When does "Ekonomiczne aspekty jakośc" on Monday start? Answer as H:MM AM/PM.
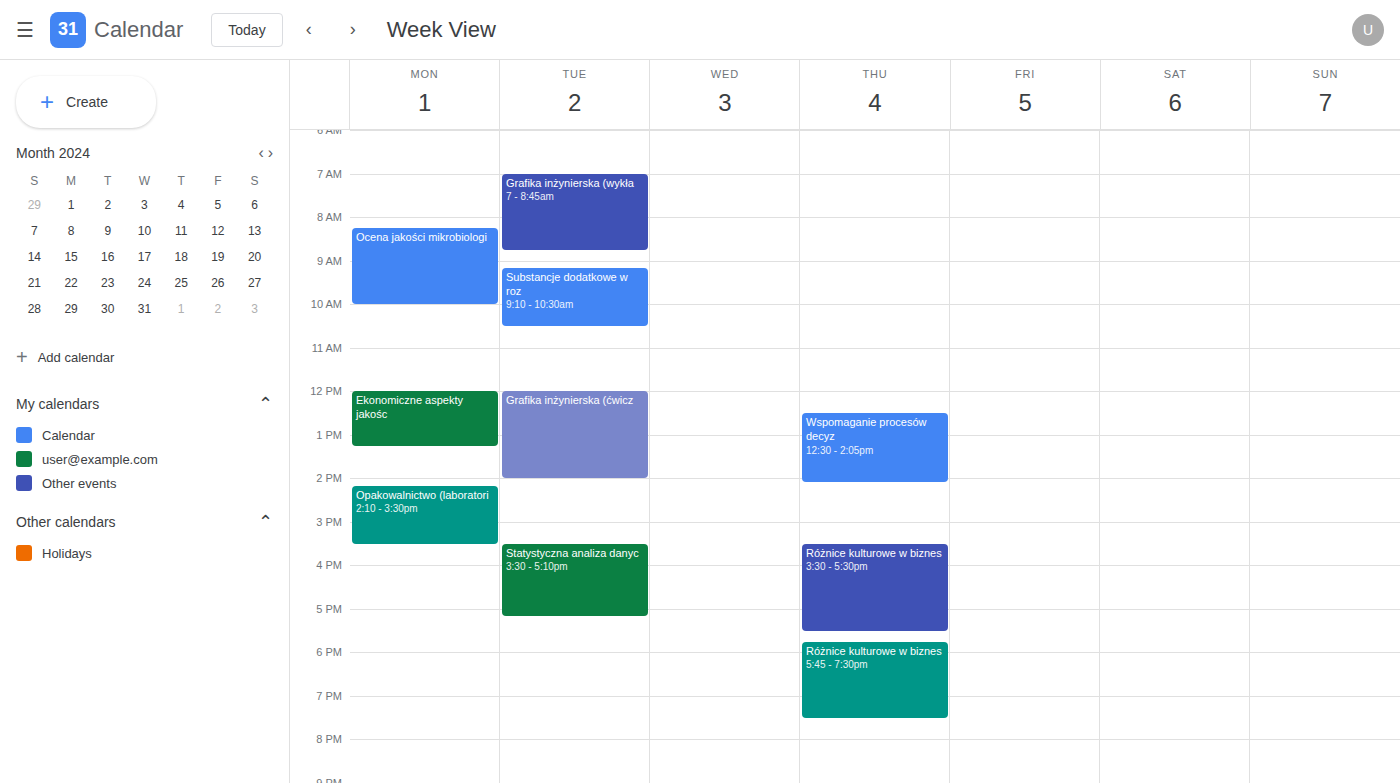
12:00 PM